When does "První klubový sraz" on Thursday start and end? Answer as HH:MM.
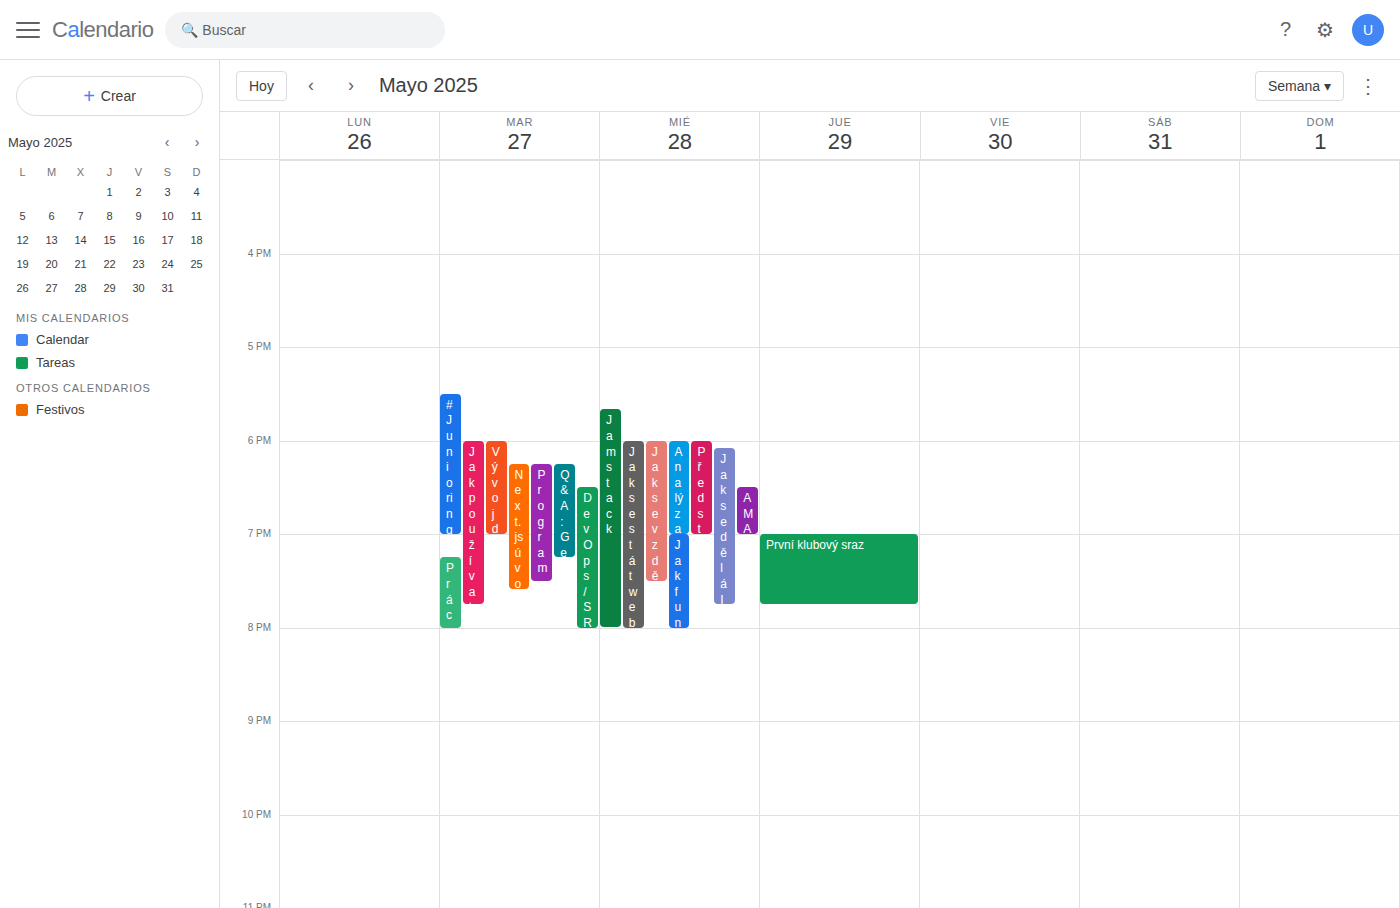
19:00 to 19:45